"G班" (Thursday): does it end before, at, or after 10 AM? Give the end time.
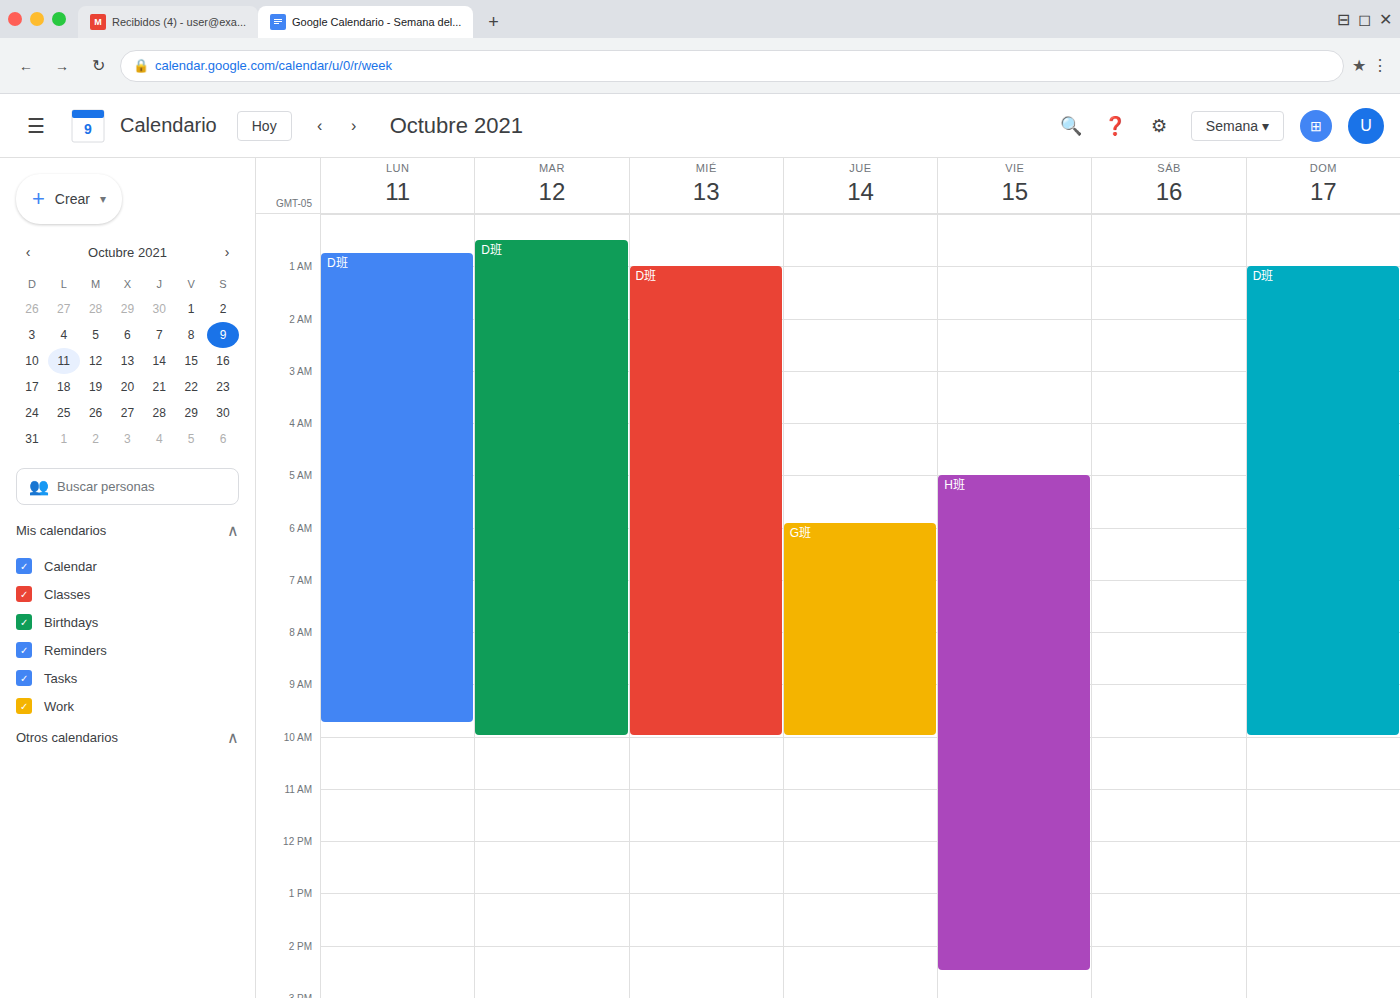
10:00 AM -- exactly at 10 AM, on the 10 AM line.